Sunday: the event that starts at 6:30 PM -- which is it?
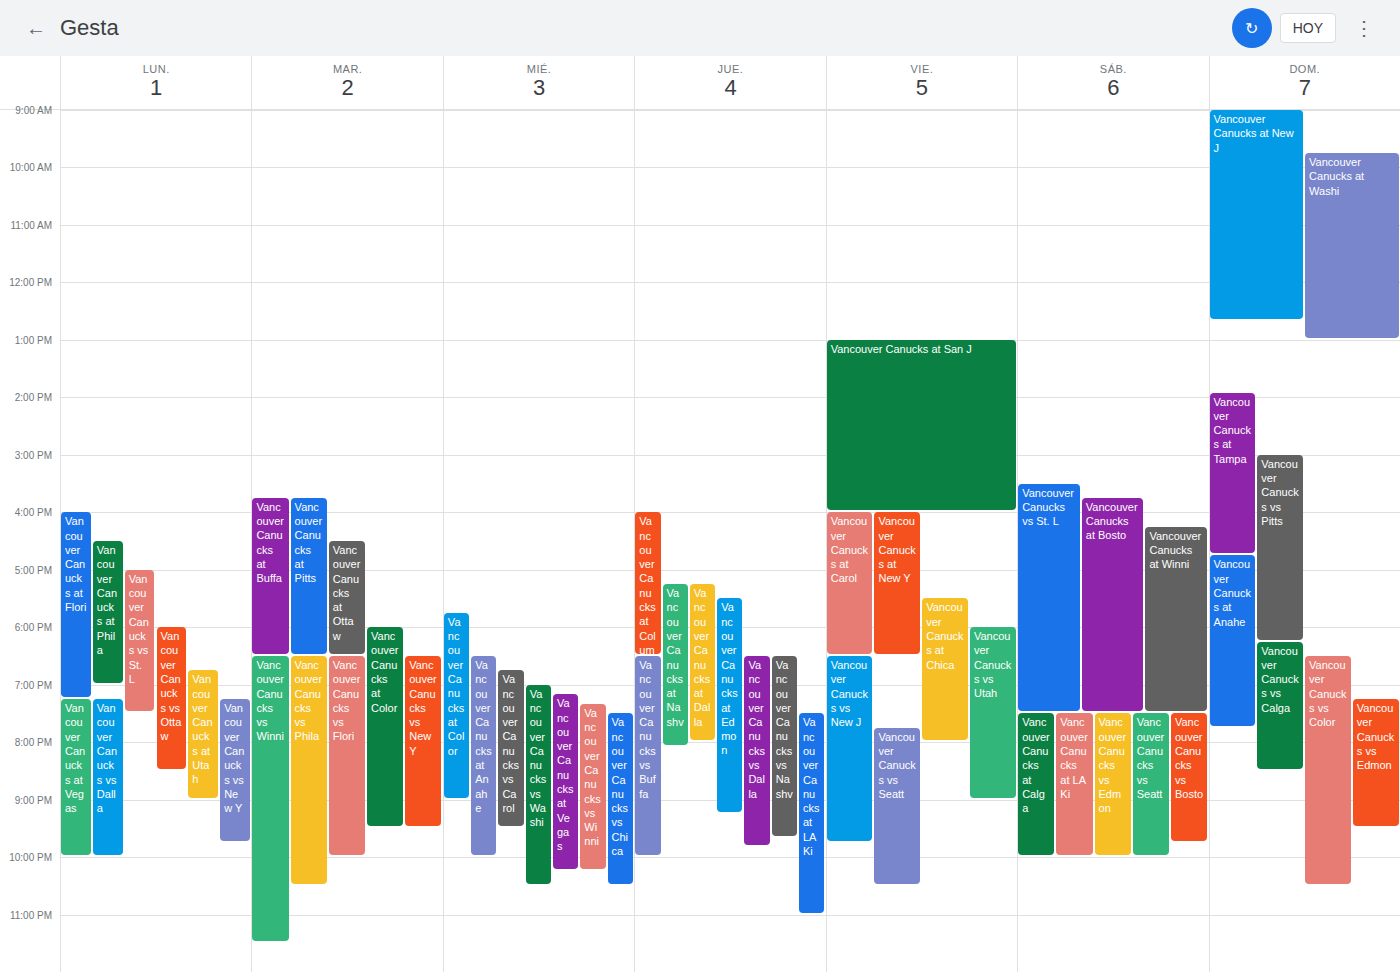
"Vancouver Canucks vs Color"